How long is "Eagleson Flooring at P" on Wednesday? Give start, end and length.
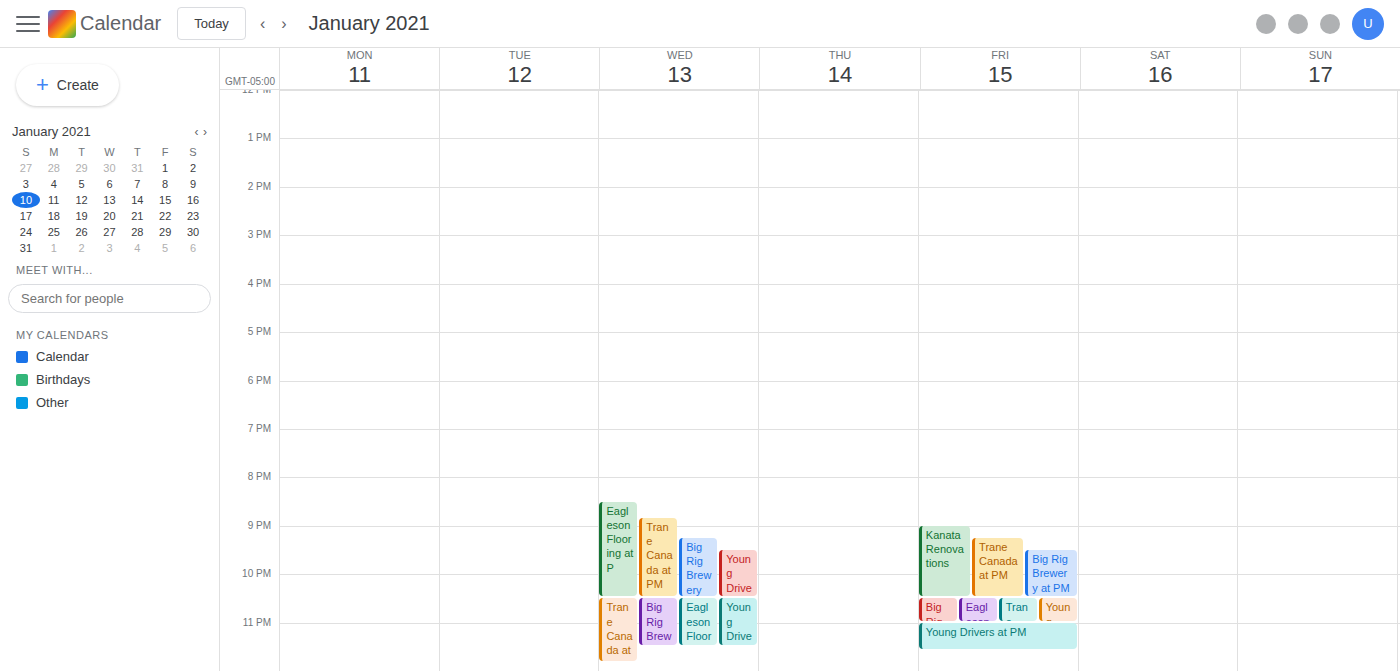
8:30 PM to 10:30 PM, 2 hours